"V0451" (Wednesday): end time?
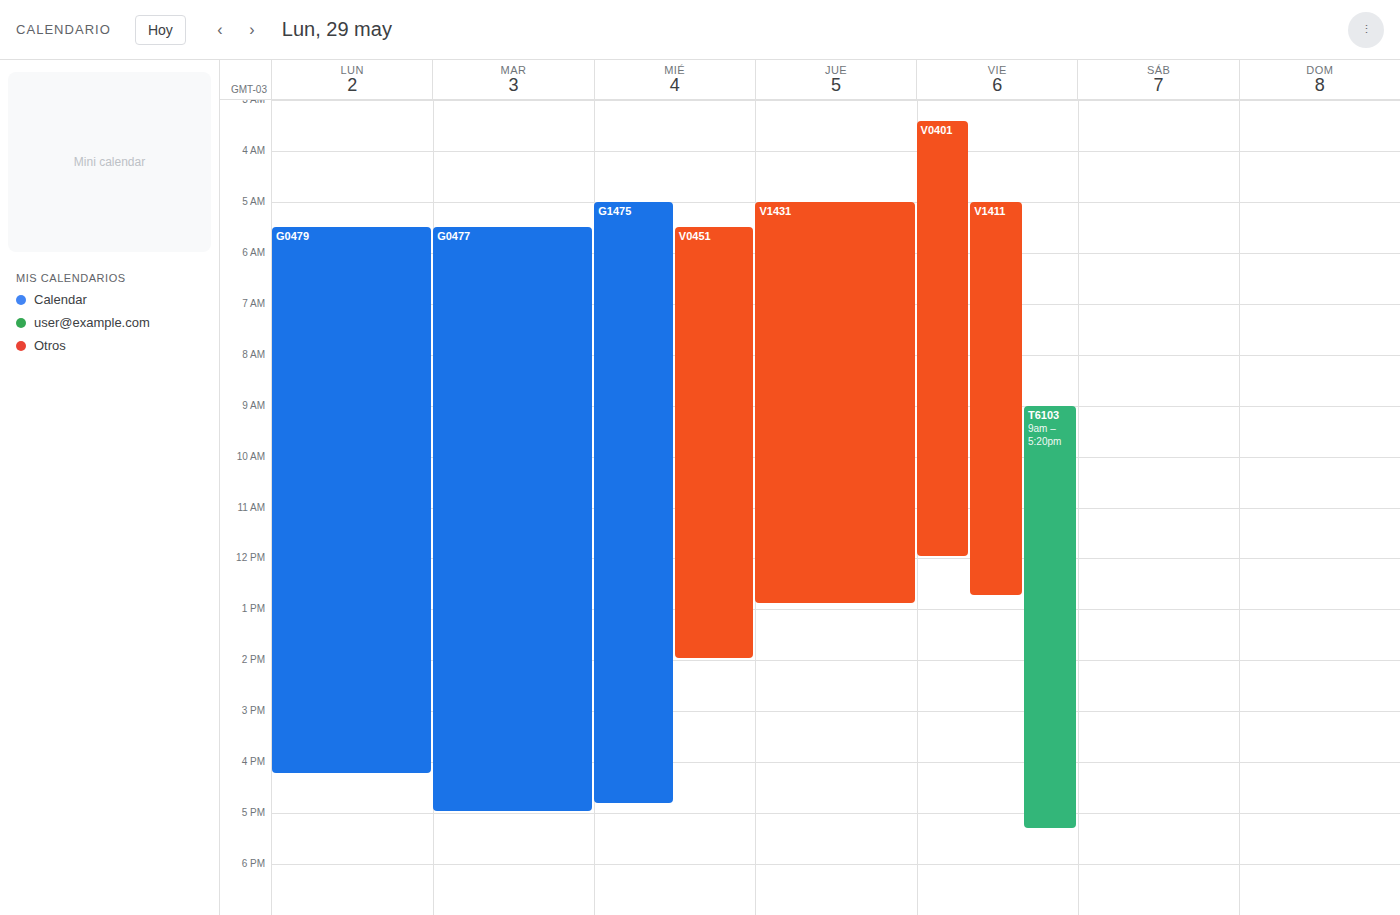
2:00 PM